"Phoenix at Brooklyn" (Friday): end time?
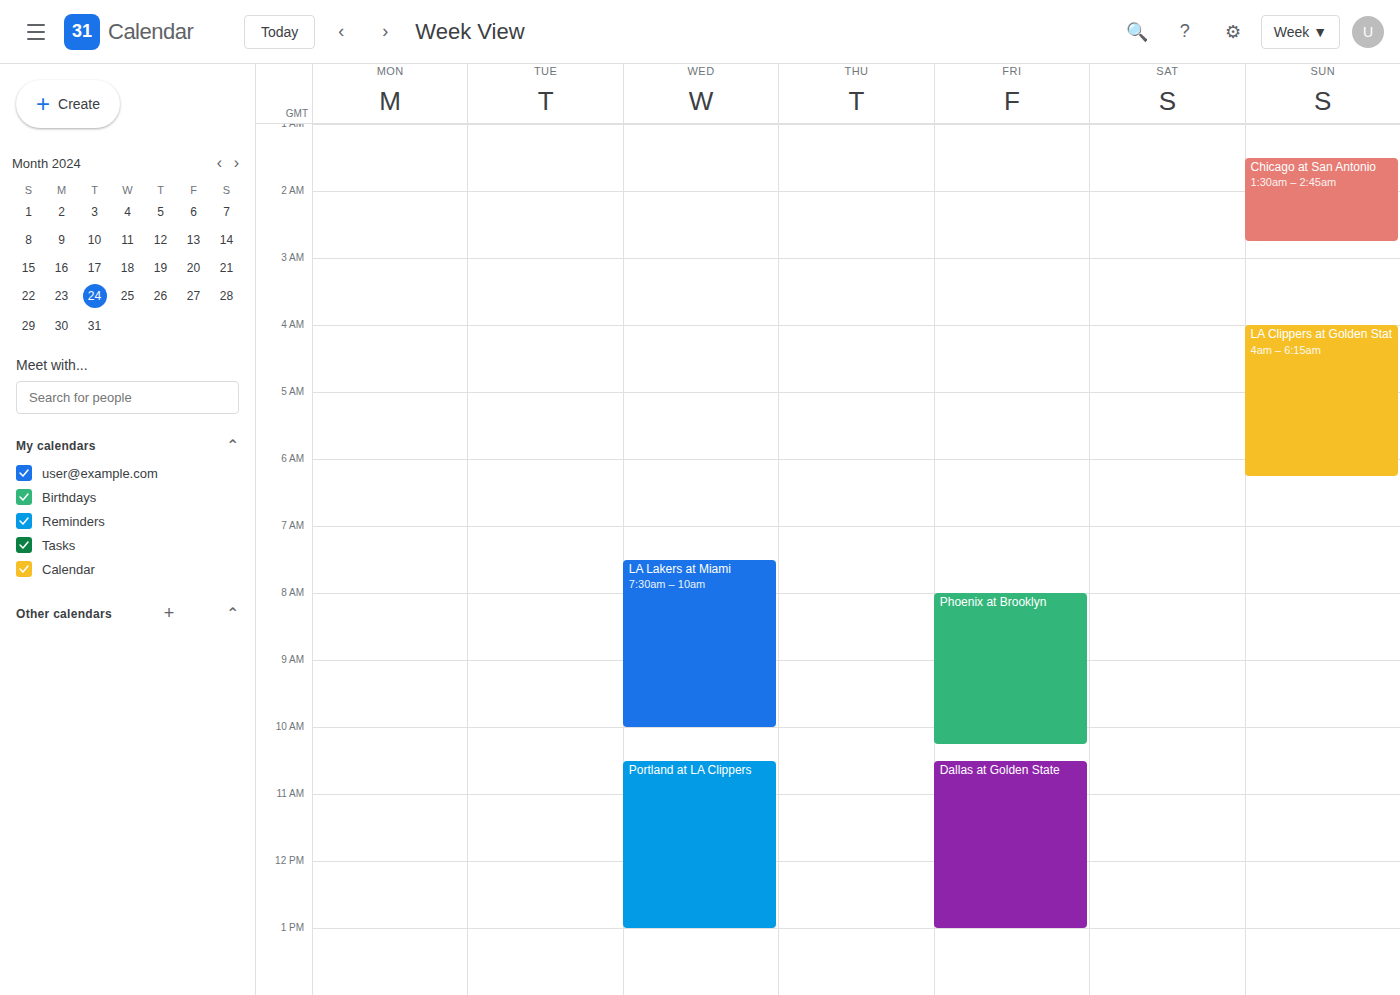
10:15 AM